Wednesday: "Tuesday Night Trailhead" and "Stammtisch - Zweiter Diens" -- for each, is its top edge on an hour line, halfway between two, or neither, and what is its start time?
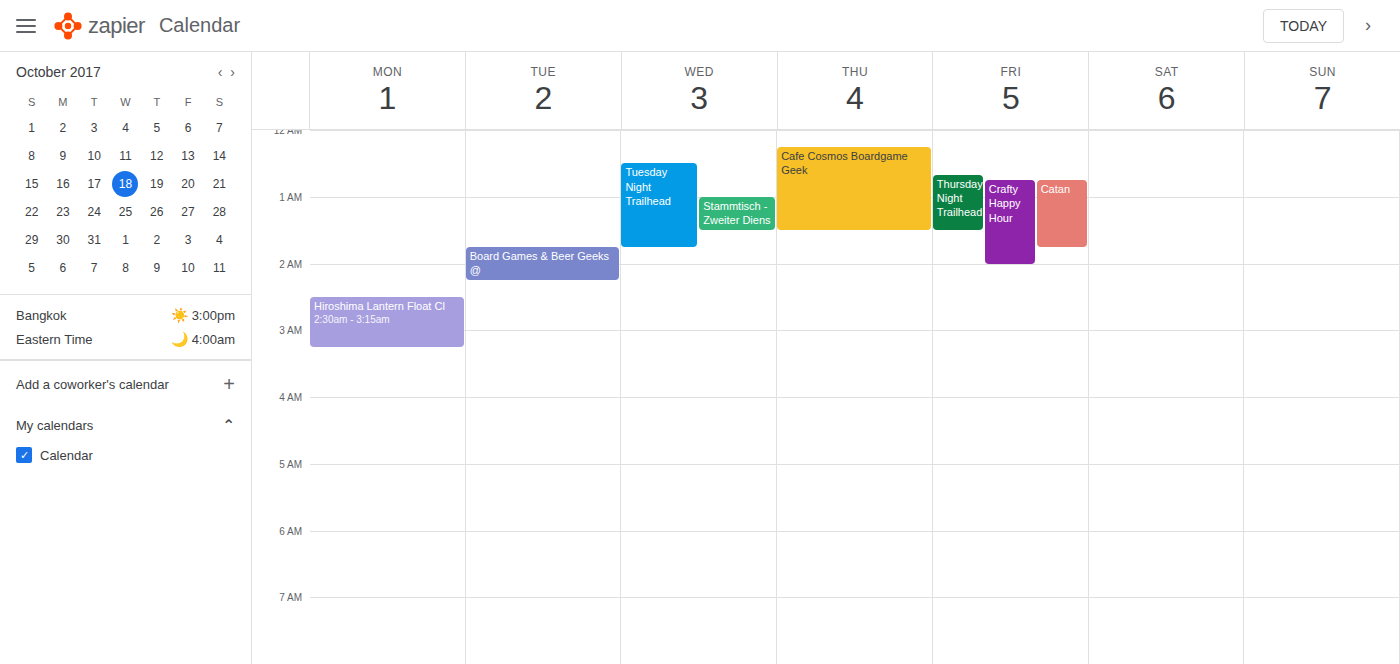
"Tuesday Night Trailhead": 00:30, halfway between the 00:00 and 01:00 lines. "Stammtisch - Zweiter Diens": 01:00, exactly on the 01:00 line.